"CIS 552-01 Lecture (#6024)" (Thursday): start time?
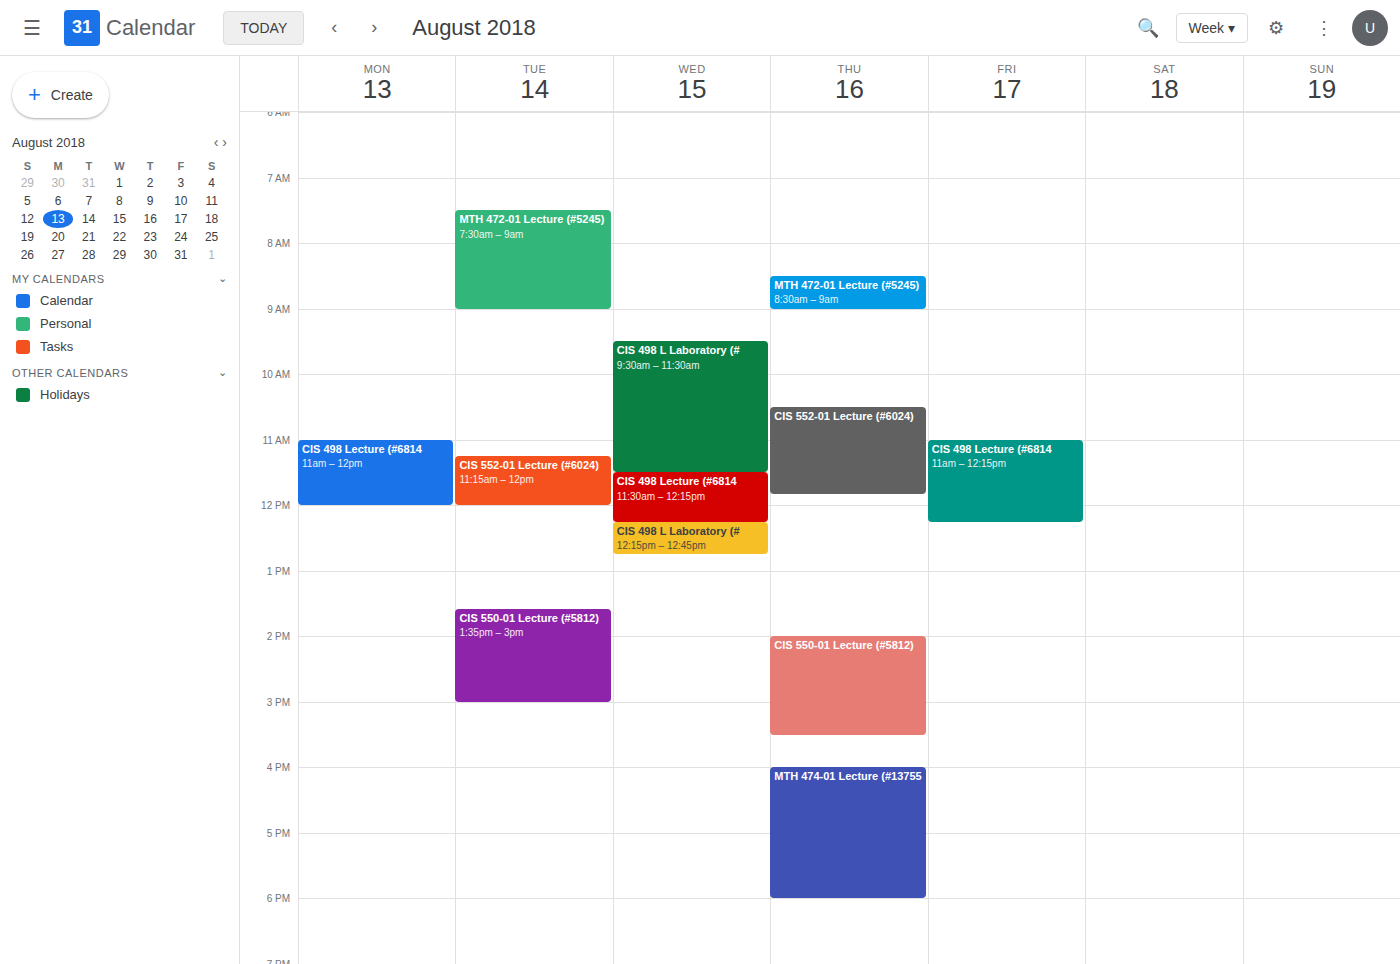
10:30